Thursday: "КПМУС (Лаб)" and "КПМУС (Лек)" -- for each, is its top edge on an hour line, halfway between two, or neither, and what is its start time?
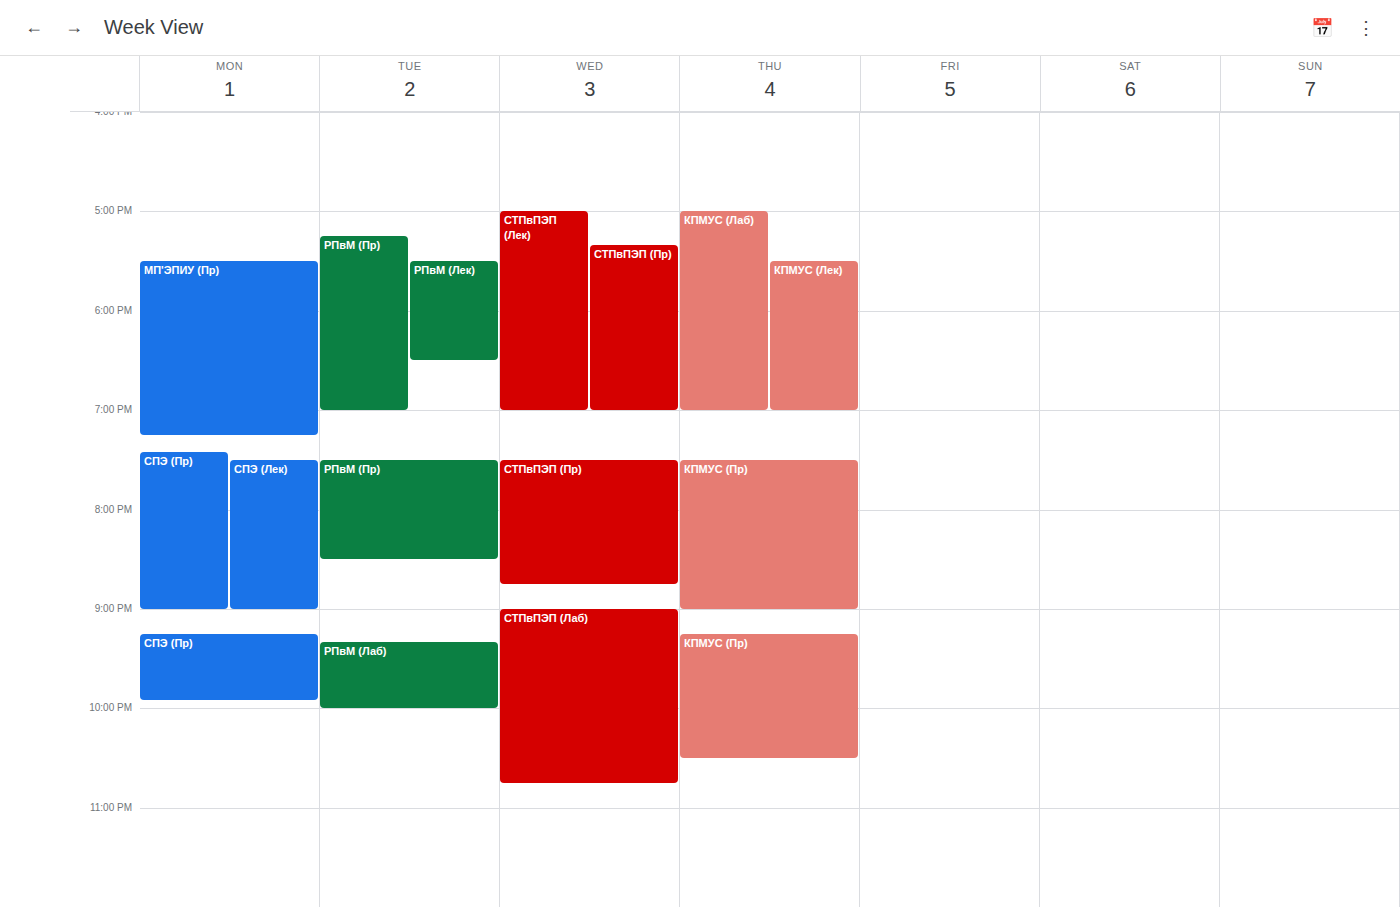
"КПМУС (Лаб)": 5:00 PM, exactly on the 5 PM line. "КПМУС (Лек)": 5:30 PM, halfway between the 5 PM and 6 PM lines.